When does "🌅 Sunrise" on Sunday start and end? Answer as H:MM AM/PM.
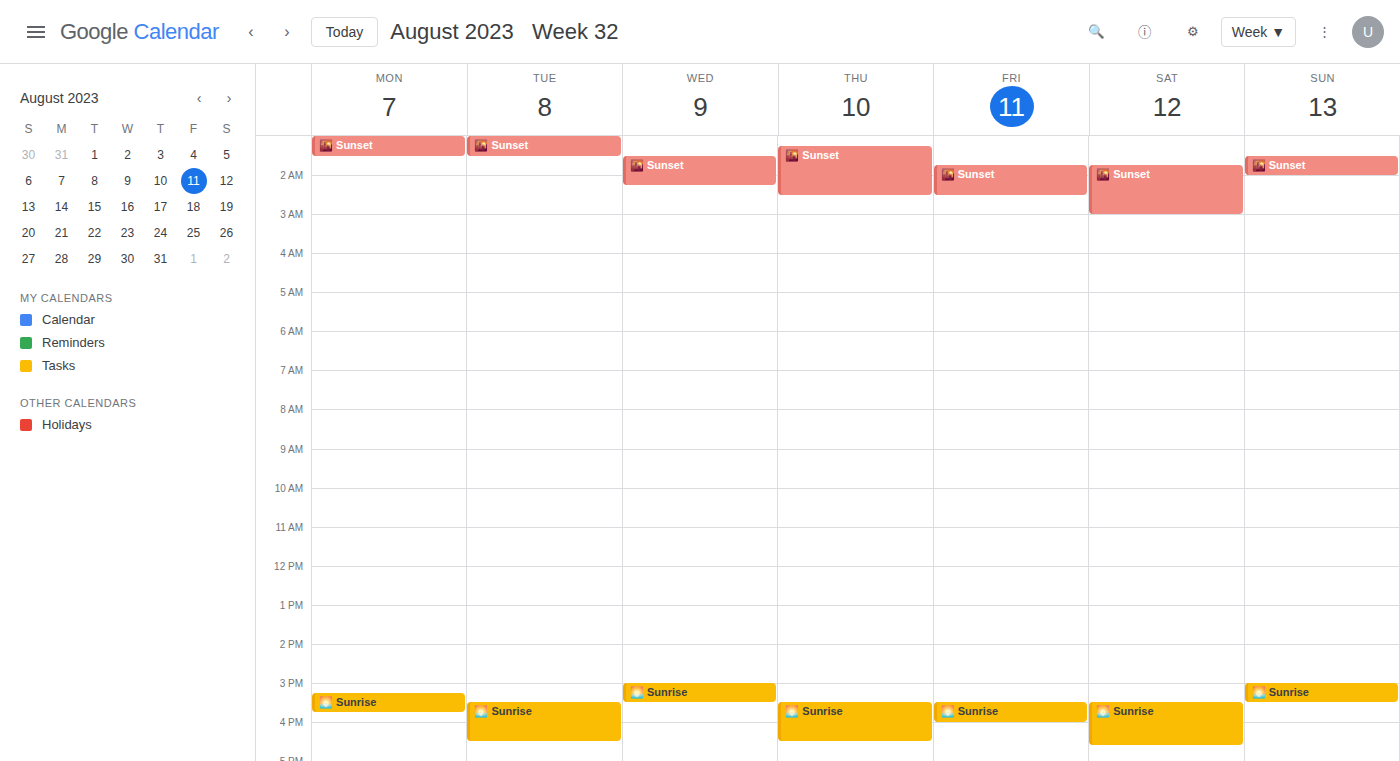
3:00 PM to 3:30 PM